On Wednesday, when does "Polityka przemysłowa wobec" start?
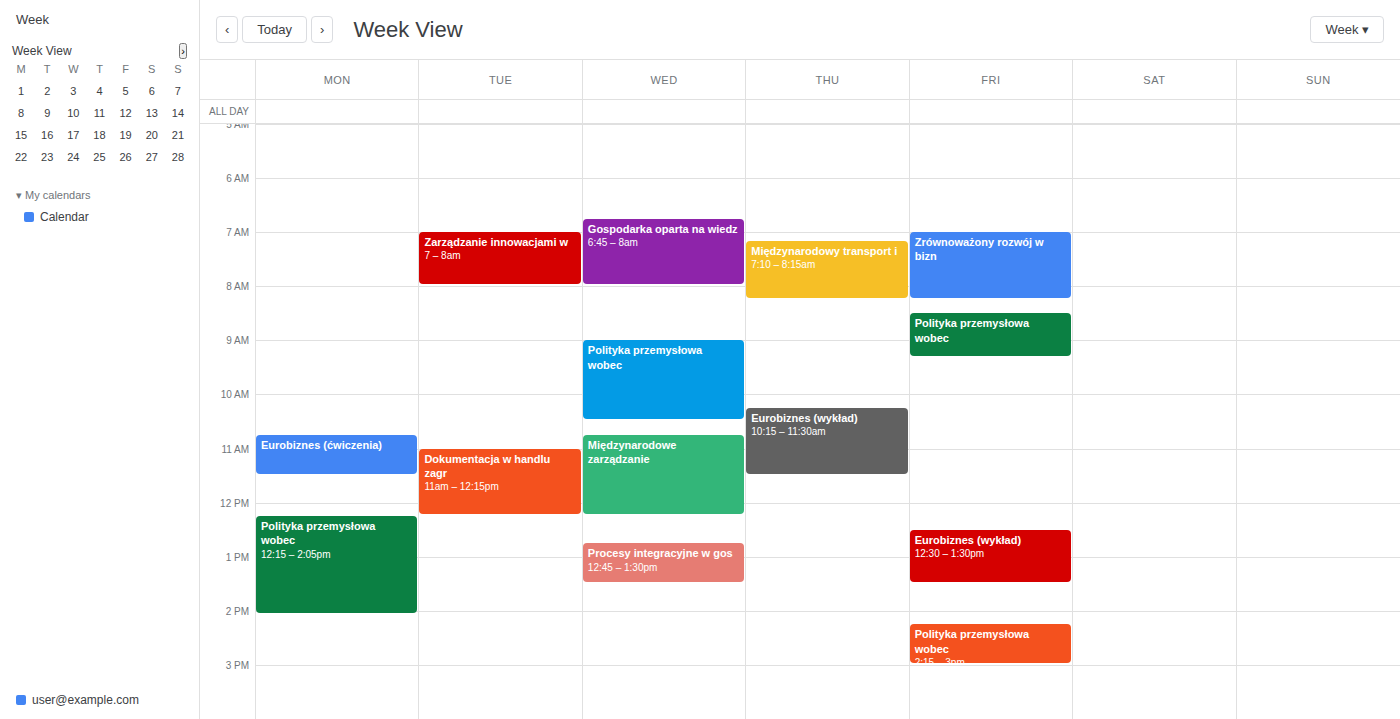
9:00 AM